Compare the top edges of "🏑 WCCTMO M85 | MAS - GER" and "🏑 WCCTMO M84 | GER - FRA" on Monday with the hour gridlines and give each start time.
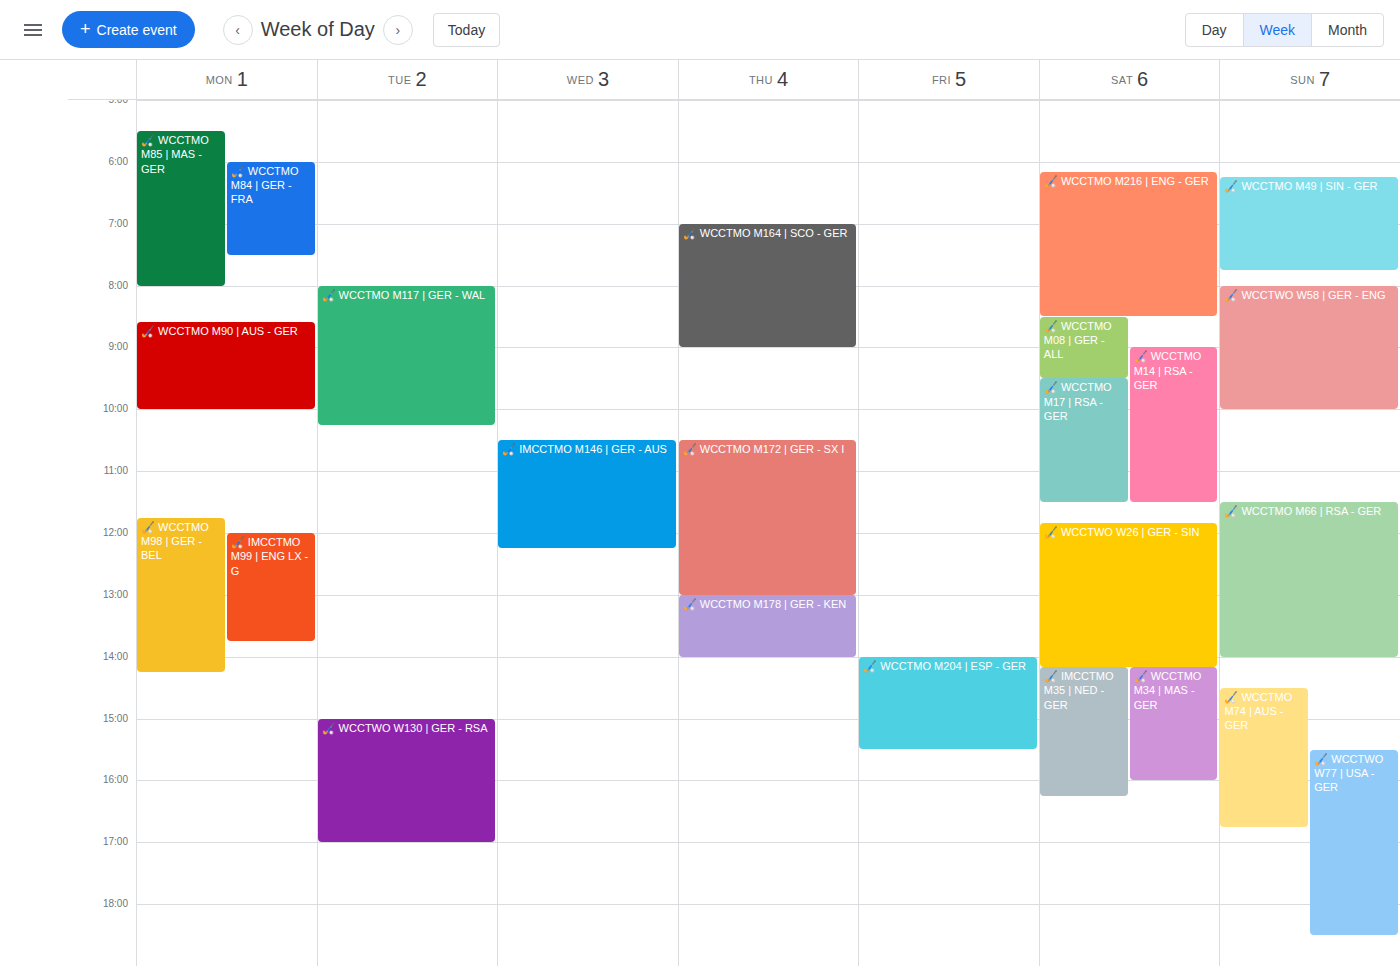
"🏑 WCCTMO M85 | MAS - GER": 5:30 AM, halfway between the 5 AM and 6 AM lines. "🏑 WCCTMO M84 | GER - FRA": 6:00 AM, exactly on the 6 AM line.